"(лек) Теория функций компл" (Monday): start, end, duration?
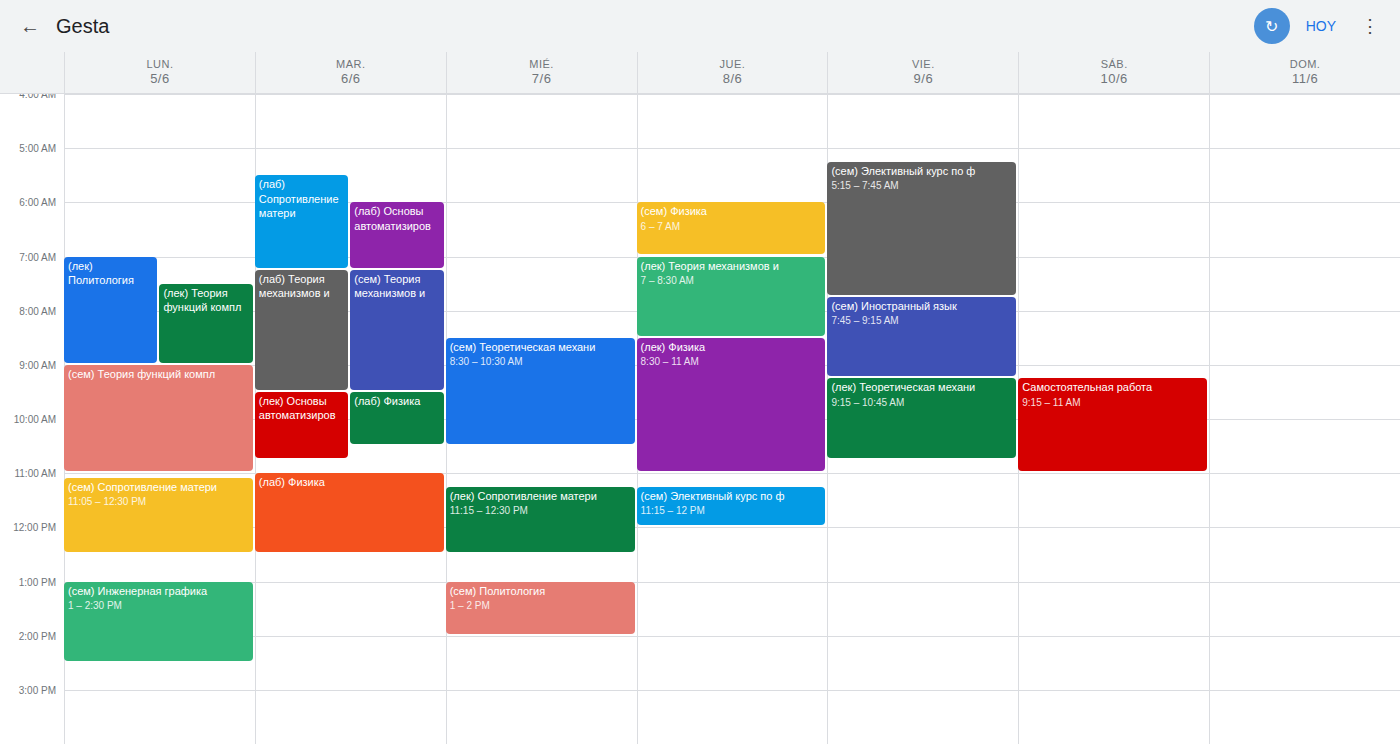
07:30 to 09:00, 1 hour 30 minutes